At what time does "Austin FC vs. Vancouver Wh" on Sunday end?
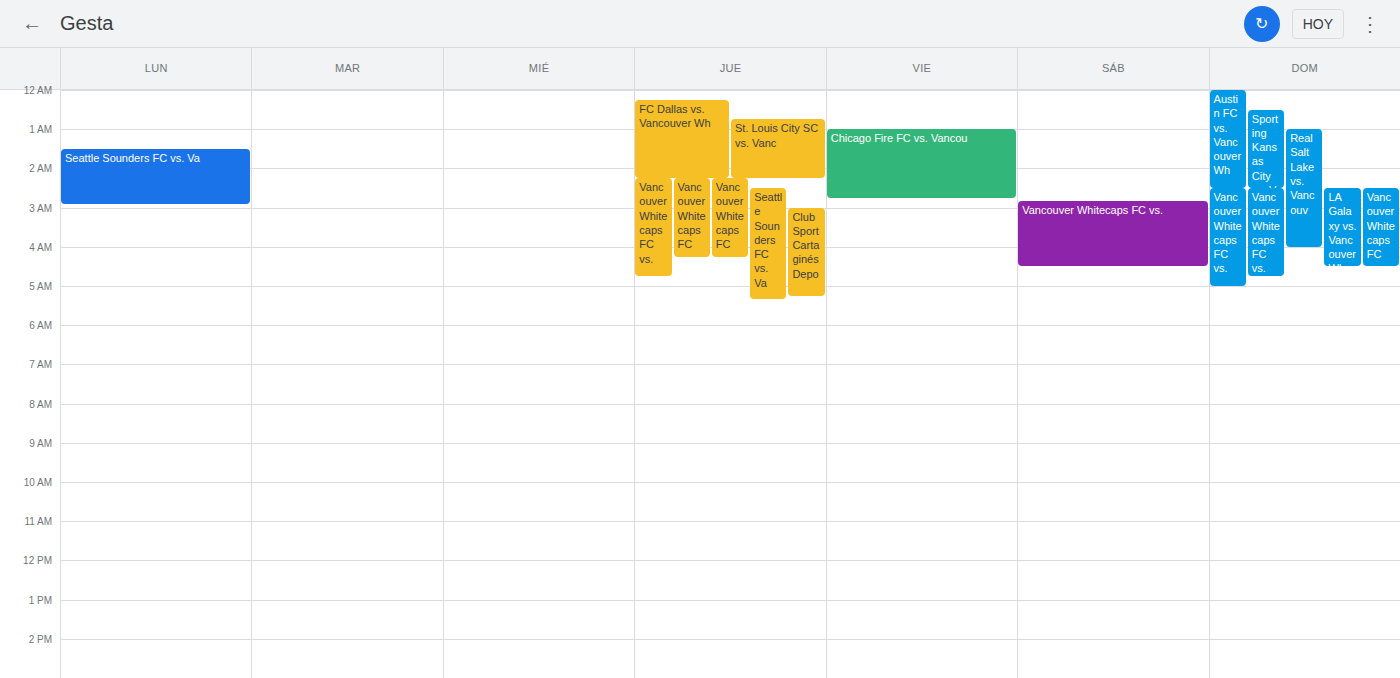
2:30 AM